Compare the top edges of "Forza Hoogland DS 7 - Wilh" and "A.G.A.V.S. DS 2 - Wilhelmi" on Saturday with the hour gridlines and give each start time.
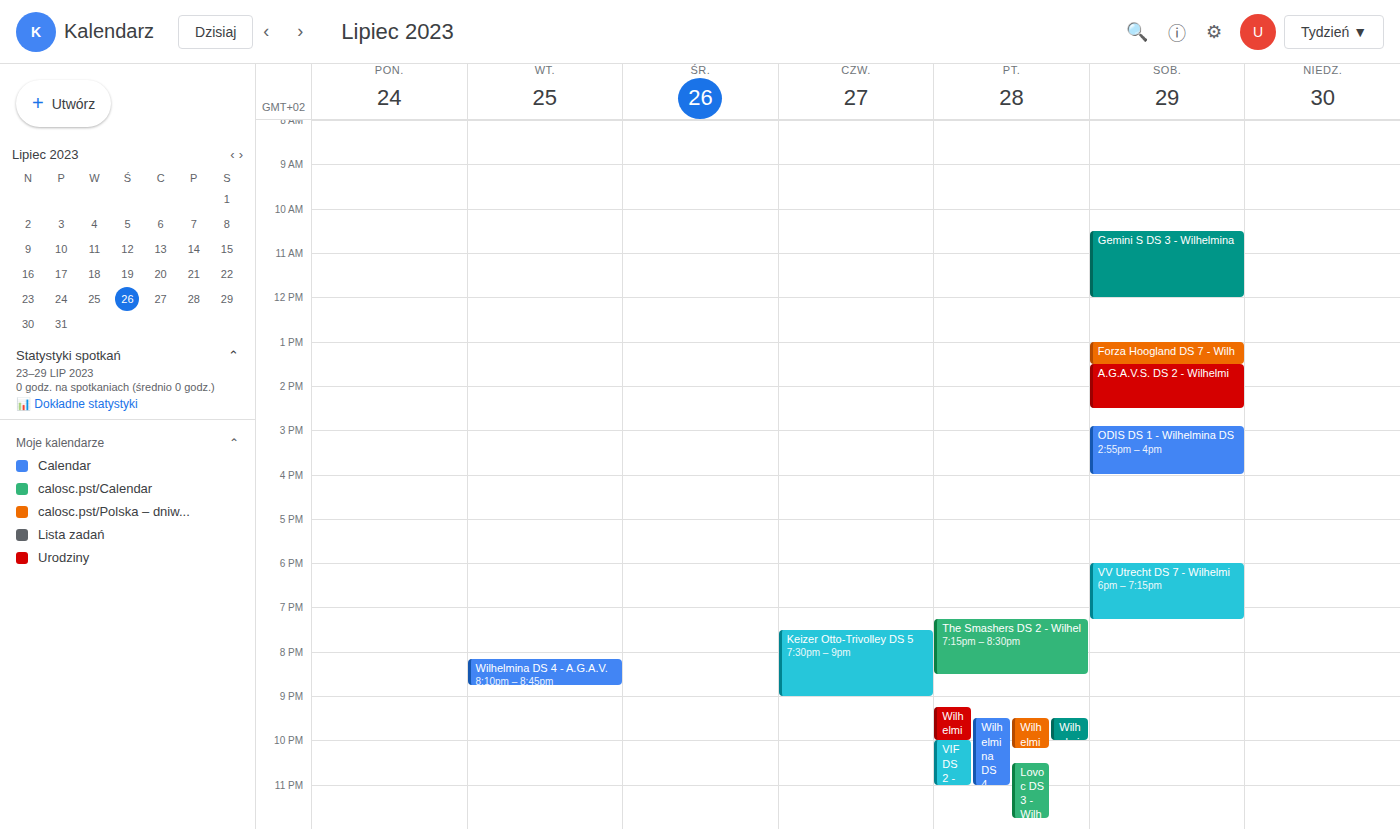
"Forza Hoogland DS 7 - Wilh": 1:00 PM, exactly on the 1 PM line. "A.G.A.V.S. DS 2 - Wilhelmi": 1:30 PM, halfway between the 1 PM and 2 PM lines.